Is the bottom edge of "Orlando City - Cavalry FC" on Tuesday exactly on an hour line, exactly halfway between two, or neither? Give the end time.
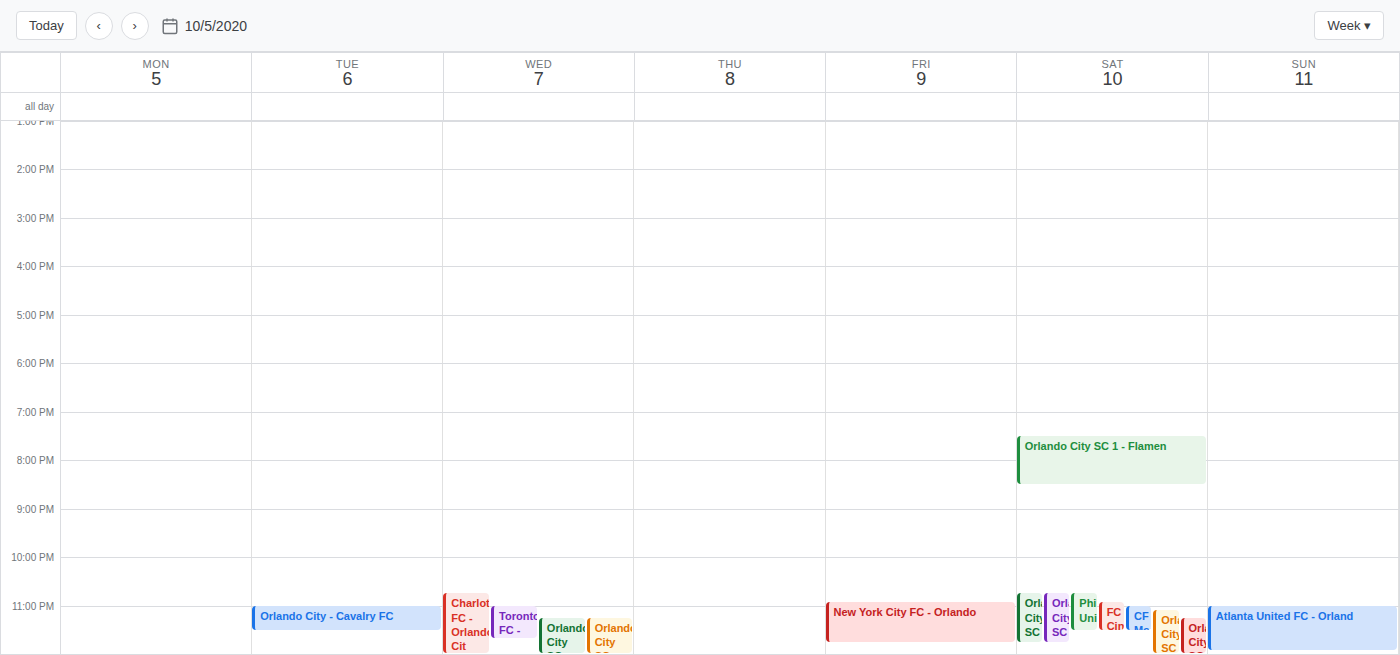
11:30 PM -- halfway between the 11 PM and 12 AM lines.